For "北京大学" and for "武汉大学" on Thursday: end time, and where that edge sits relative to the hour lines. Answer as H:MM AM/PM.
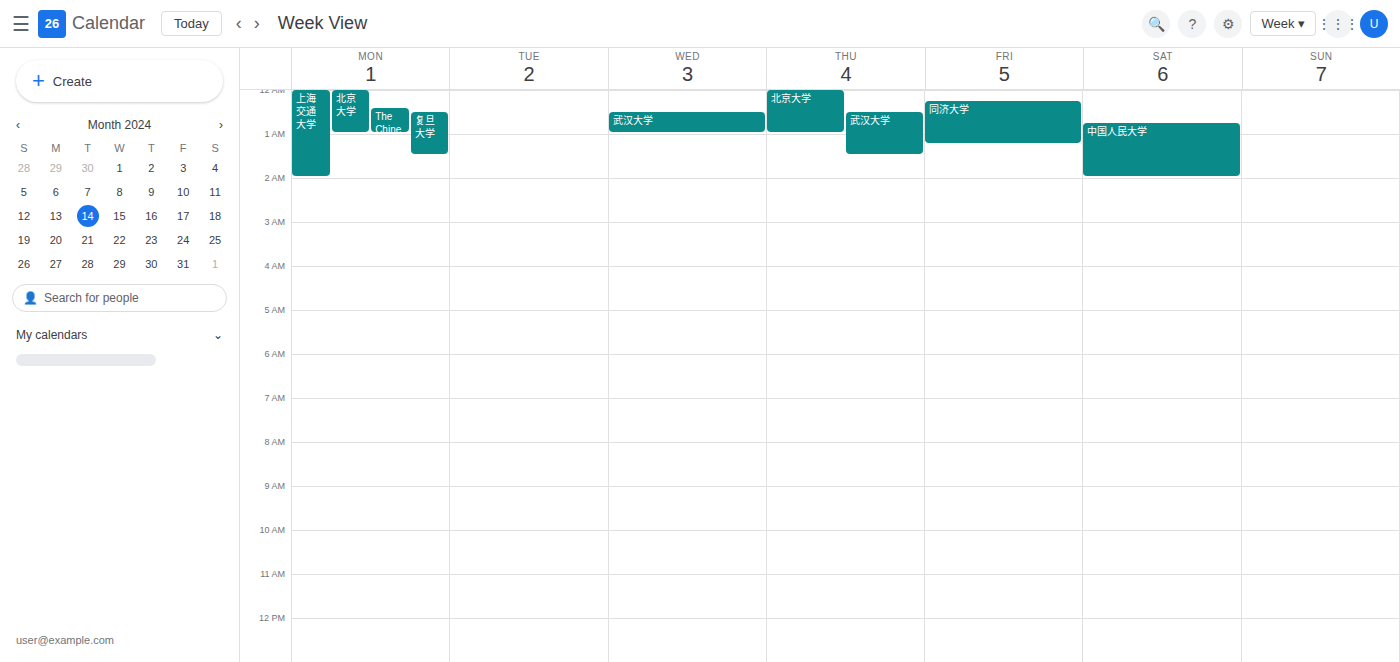
"北京大学": 1:00 AM, exactly on the 1 AM line. "武汉大学": 1:30 AM, halfway between the 1 AM and 2 AM lines.